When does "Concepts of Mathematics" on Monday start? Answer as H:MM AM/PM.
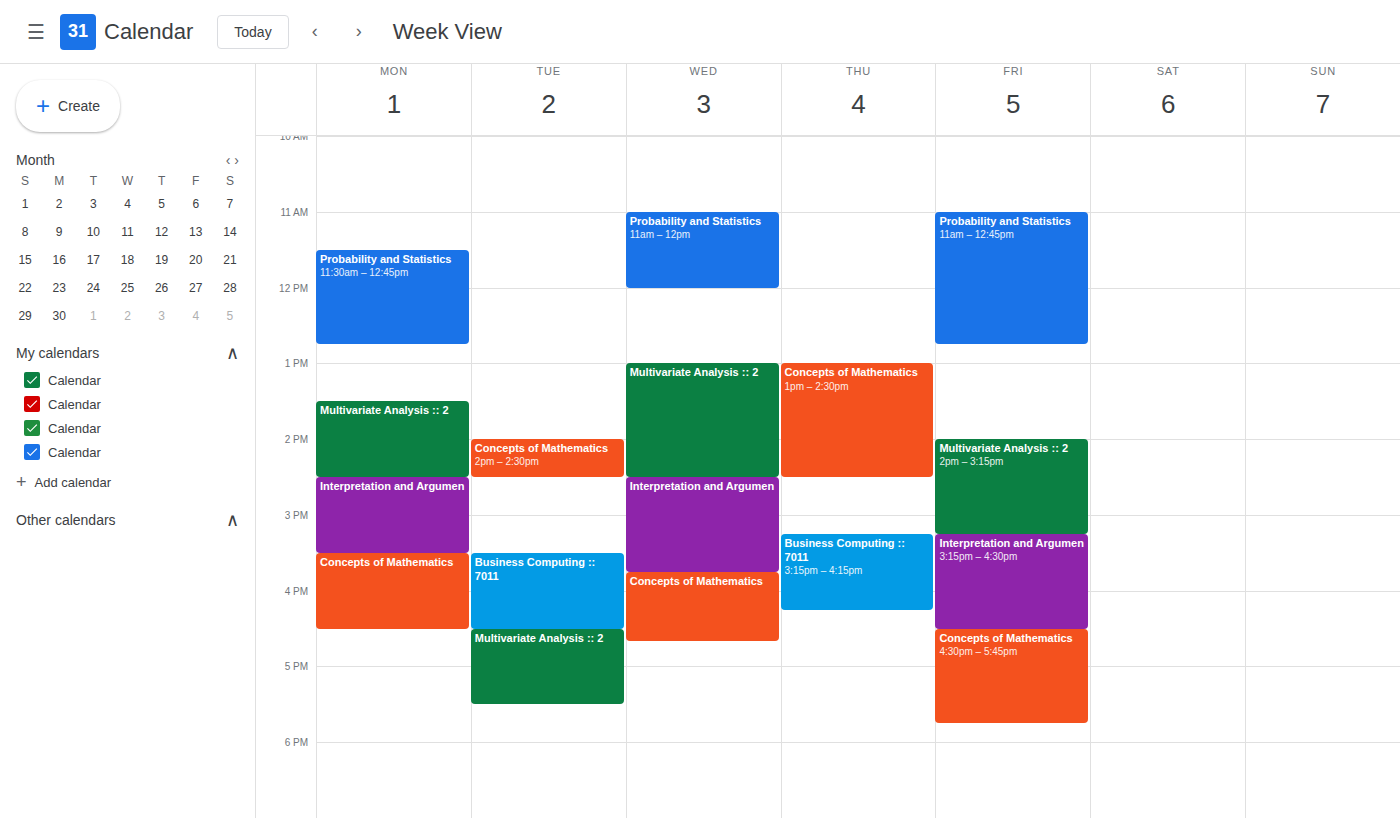
3:30 PM